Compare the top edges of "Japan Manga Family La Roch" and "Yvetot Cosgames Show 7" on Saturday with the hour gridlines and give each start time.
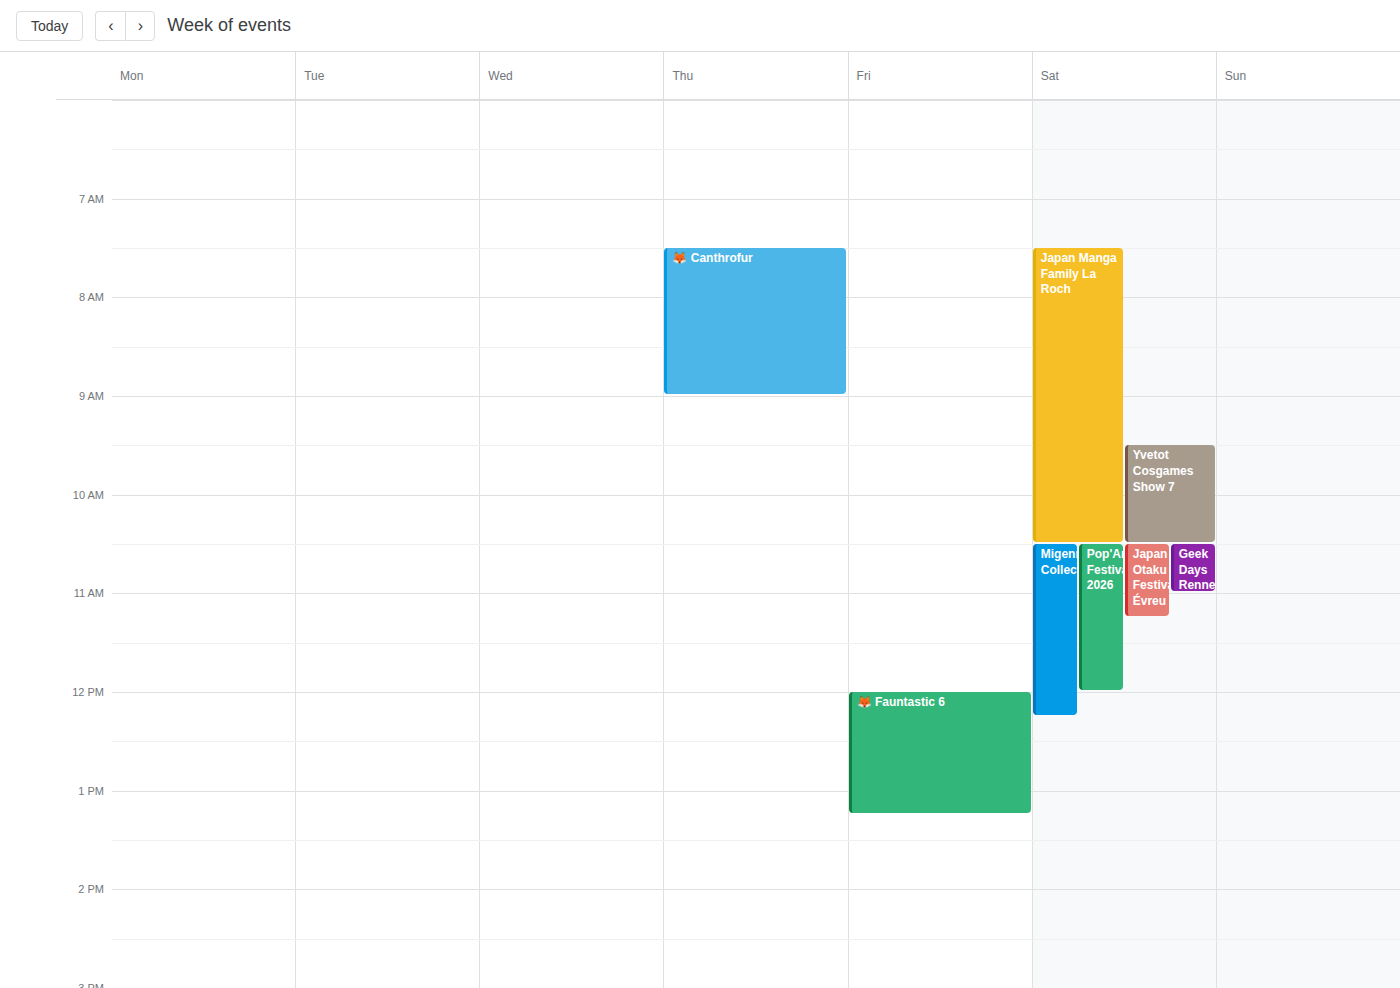
"Japan Manga Family La Roch": 7:30 AM, halfway between the 7 AM and 8 AM lines. "Yvetot Cosgames Show 7": 9:30 AM, halfway between the 9 AM and 10 AM lines.